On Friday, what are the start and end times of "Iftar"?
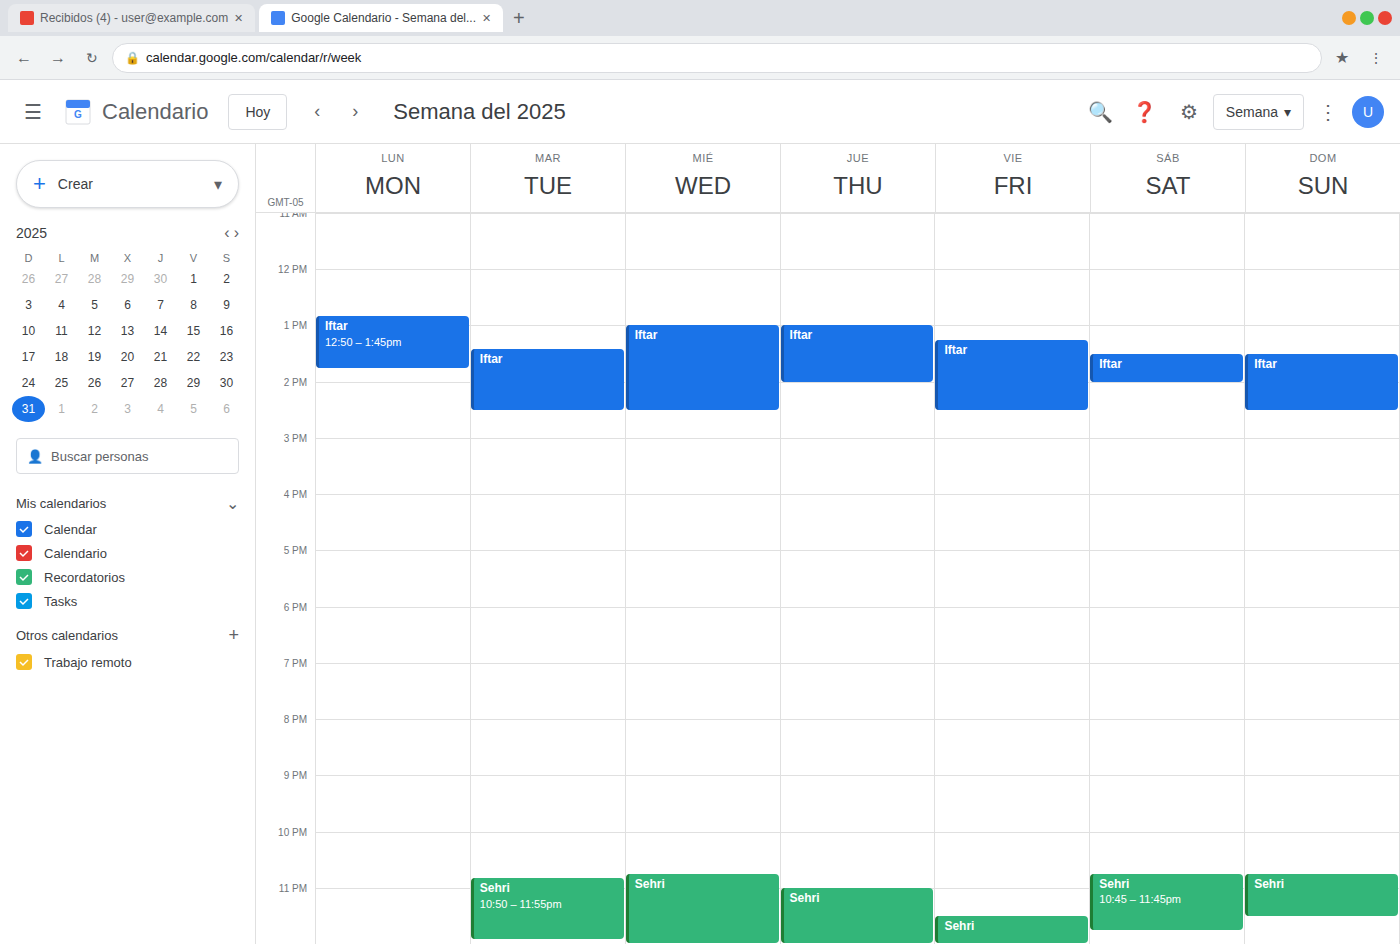
1:15 PM to 2:30 PM